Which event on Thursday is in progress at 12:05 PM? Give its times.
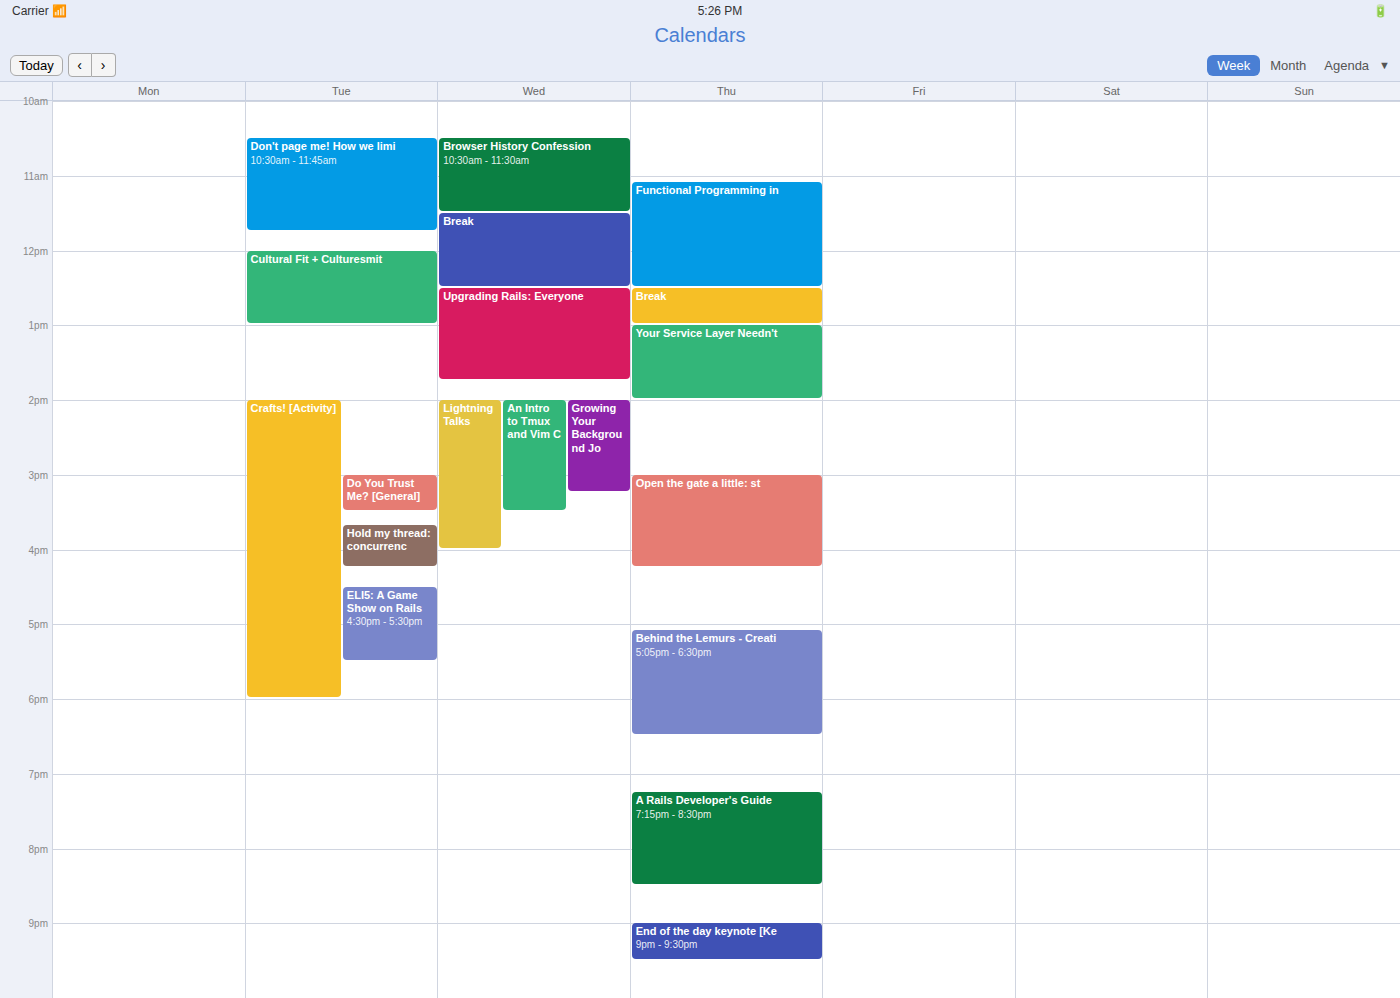
"Functional Programming in", 11:05 AM to 12:30 PM